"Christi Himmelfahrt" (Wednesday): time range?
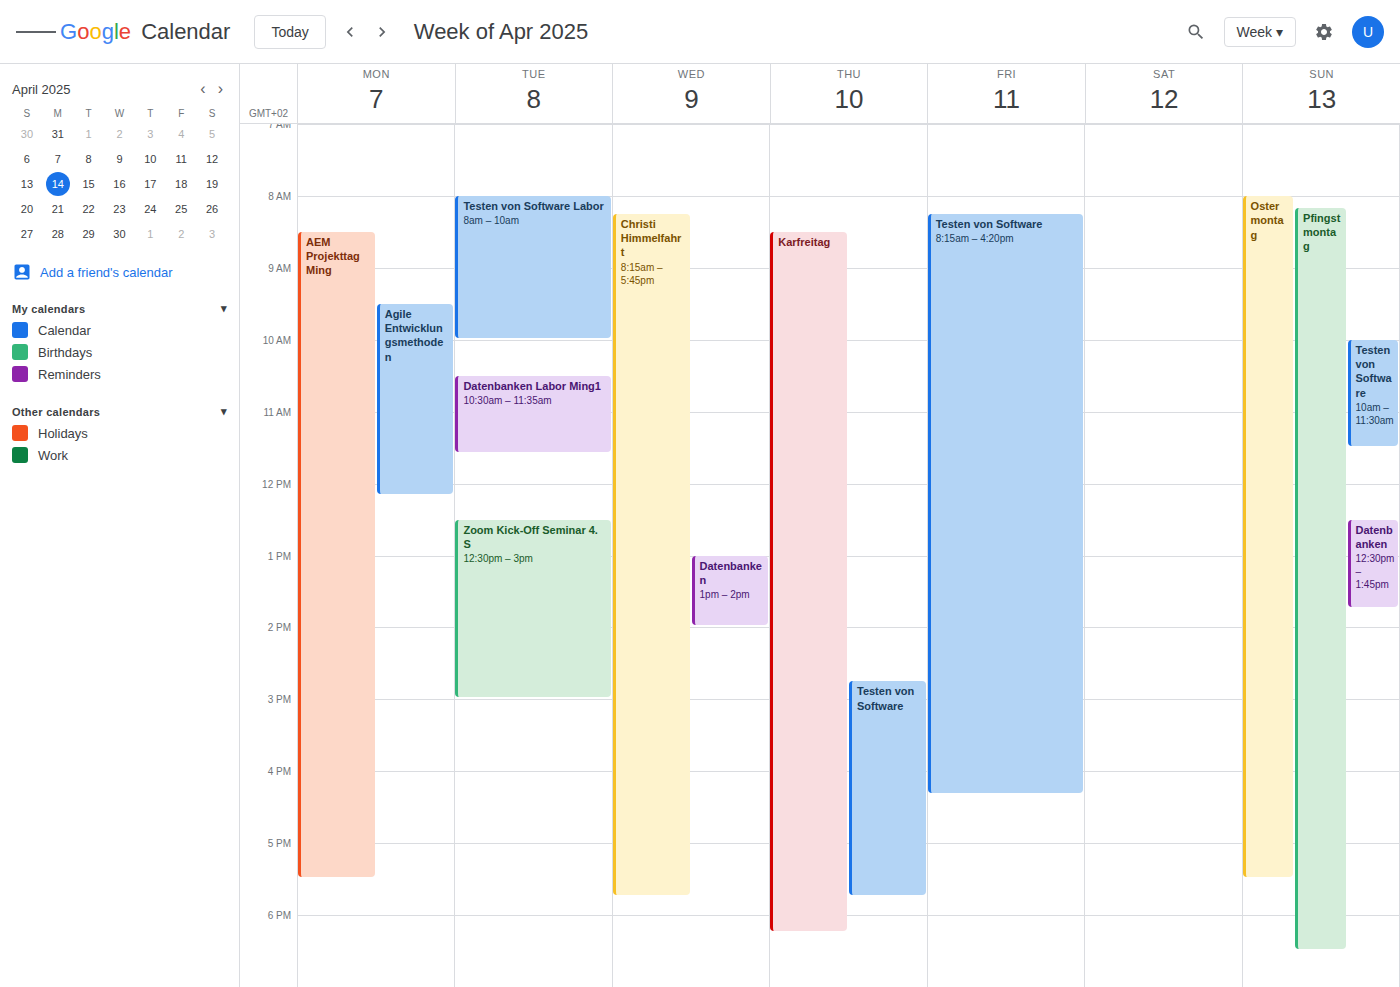
8:15 AM to 5:45 PM